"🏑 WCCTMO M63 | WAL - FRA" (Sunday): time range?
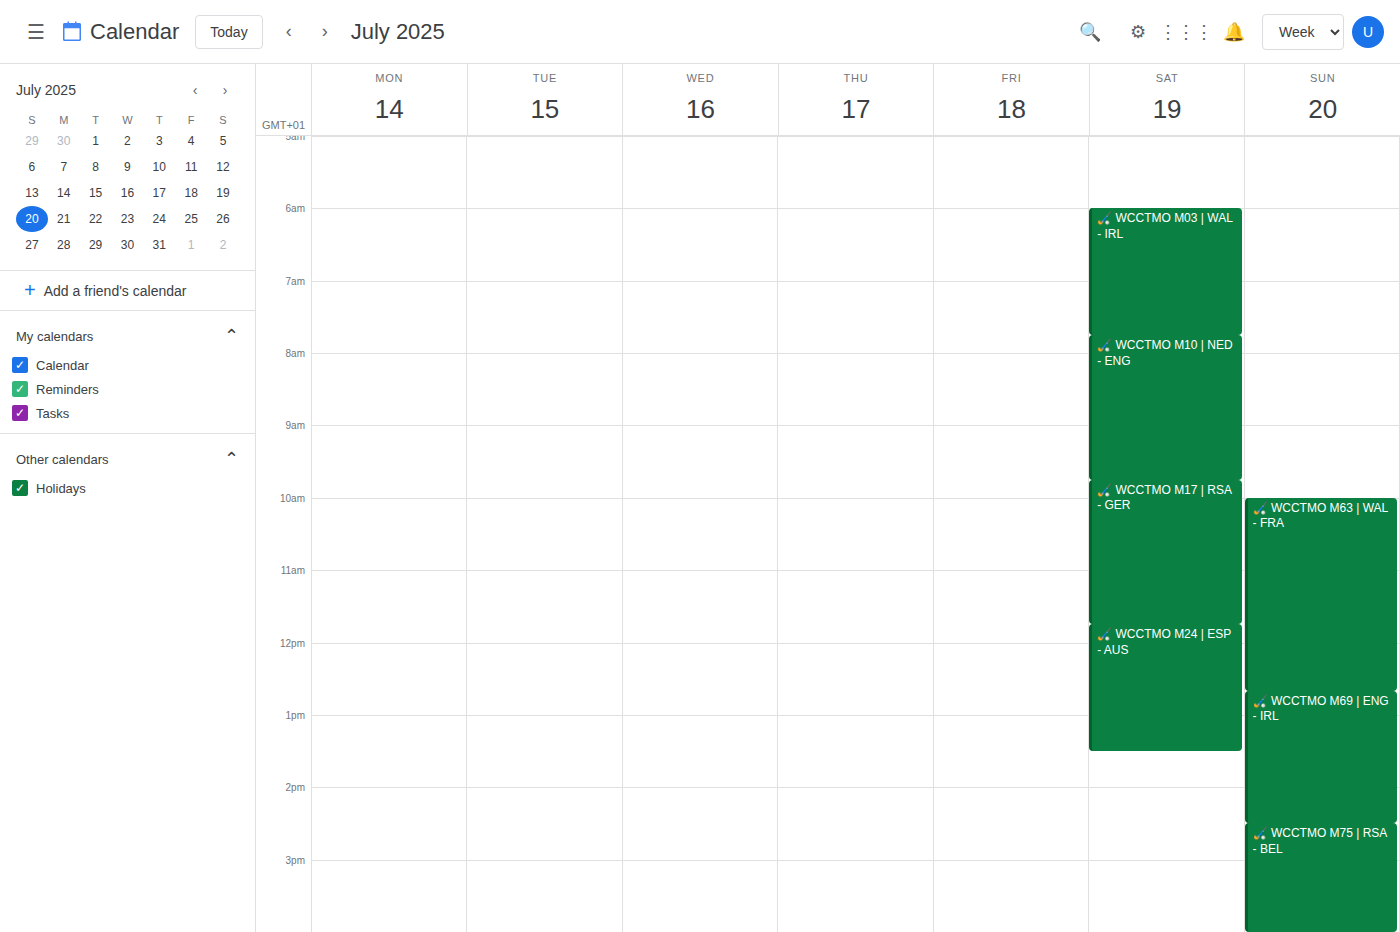
10:00 AM to 12:40 PM